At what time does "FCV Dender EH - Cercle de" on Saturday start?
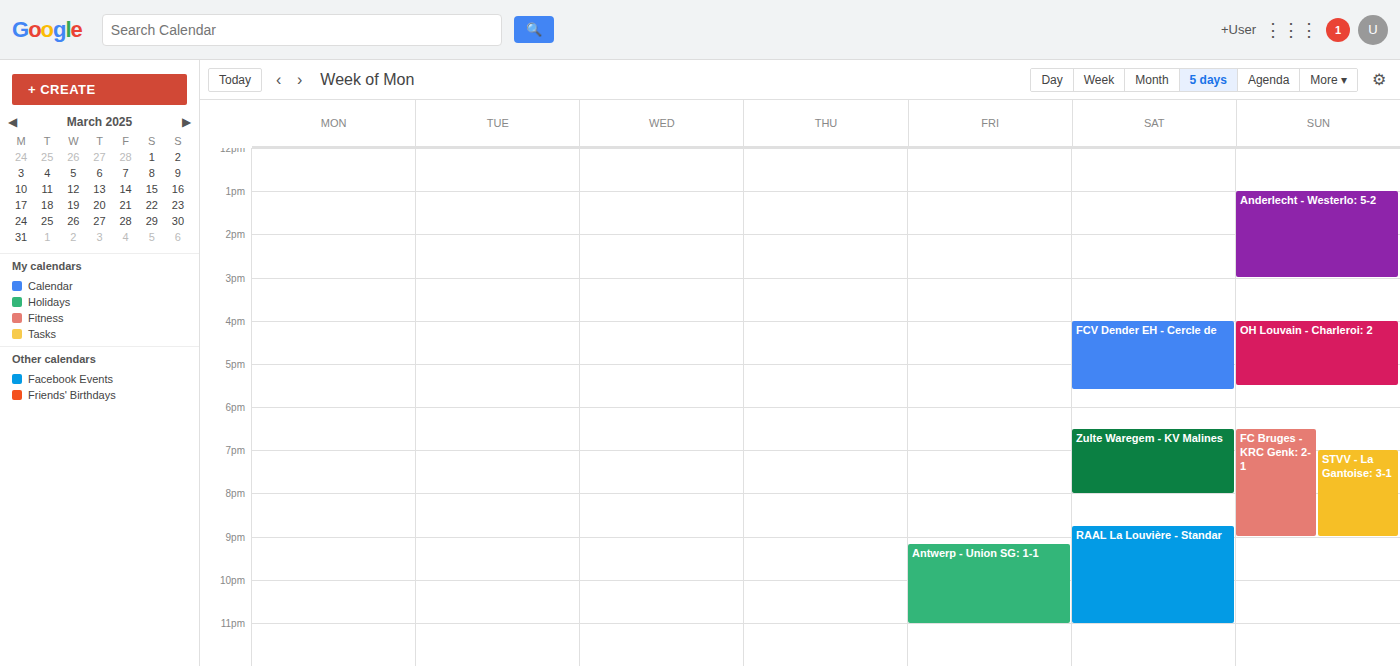
4:00 PM